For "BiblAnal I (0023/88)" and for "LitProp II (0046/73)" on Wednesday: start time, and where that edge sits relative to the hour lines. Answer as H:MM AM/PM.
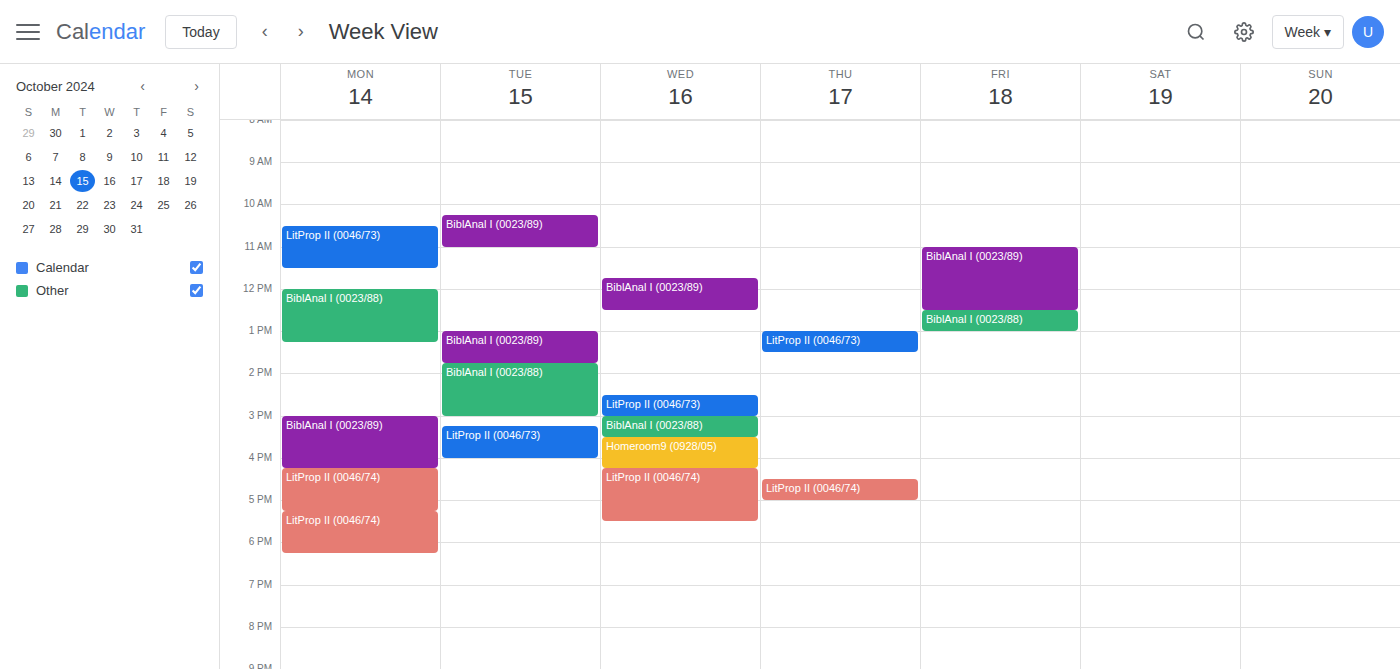
"BiblAnal I (0023/88)": 3:00 PM, exactly on the 3 PM line. "LitProp II (0046/73)": 2:30 PM, halfway between the 2 PM and 3 PM lines.